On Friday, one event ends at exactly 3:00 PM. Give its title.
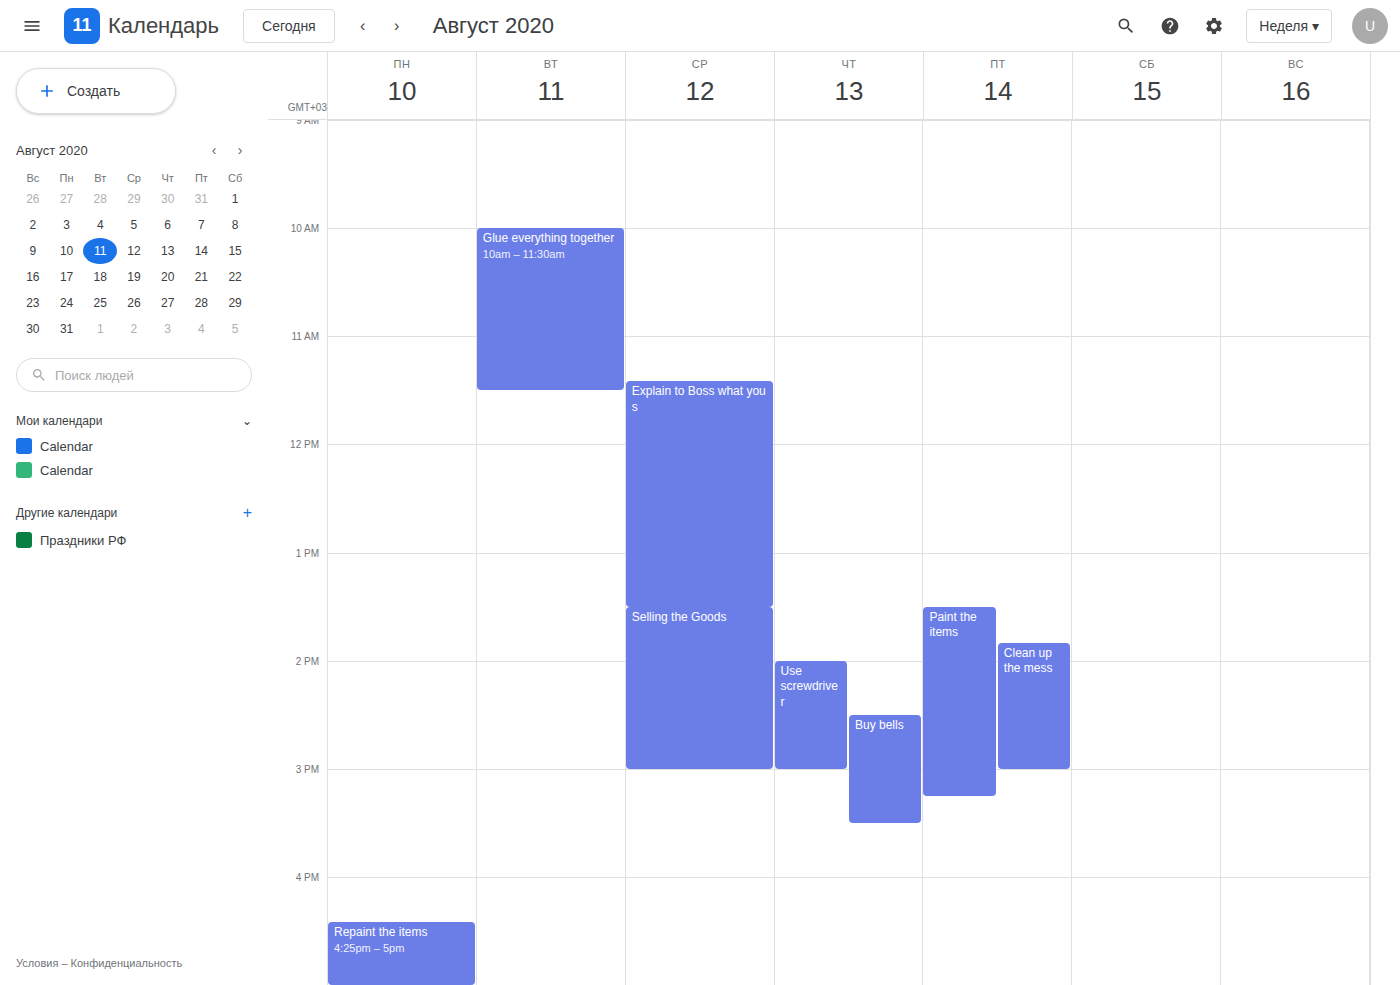
"Clean up the mess"